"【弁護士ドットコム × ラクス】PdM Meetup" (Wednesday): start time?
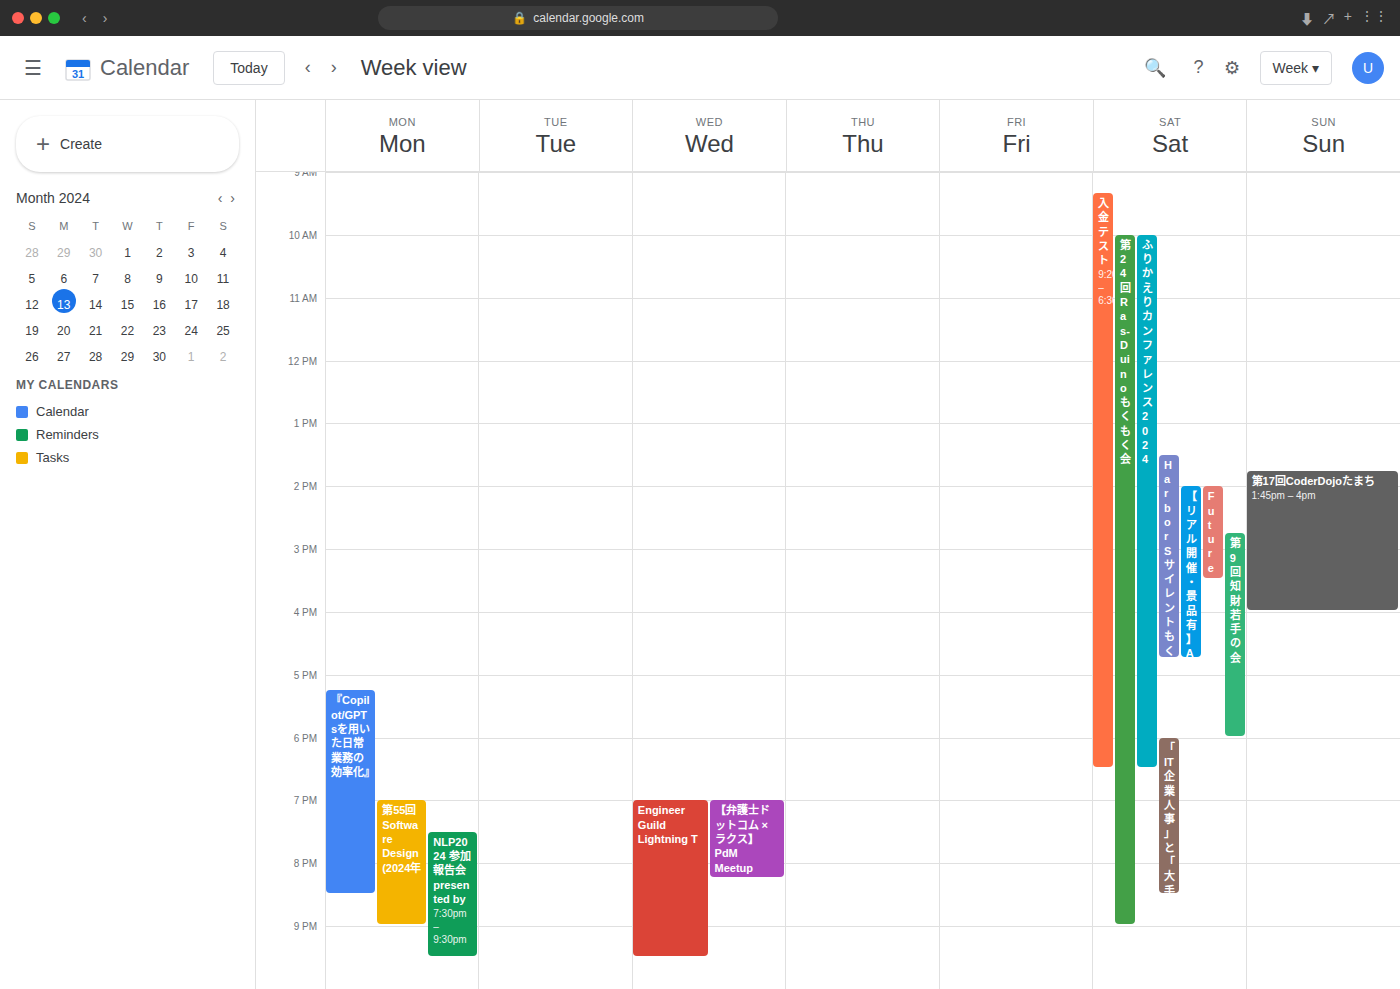
19:00